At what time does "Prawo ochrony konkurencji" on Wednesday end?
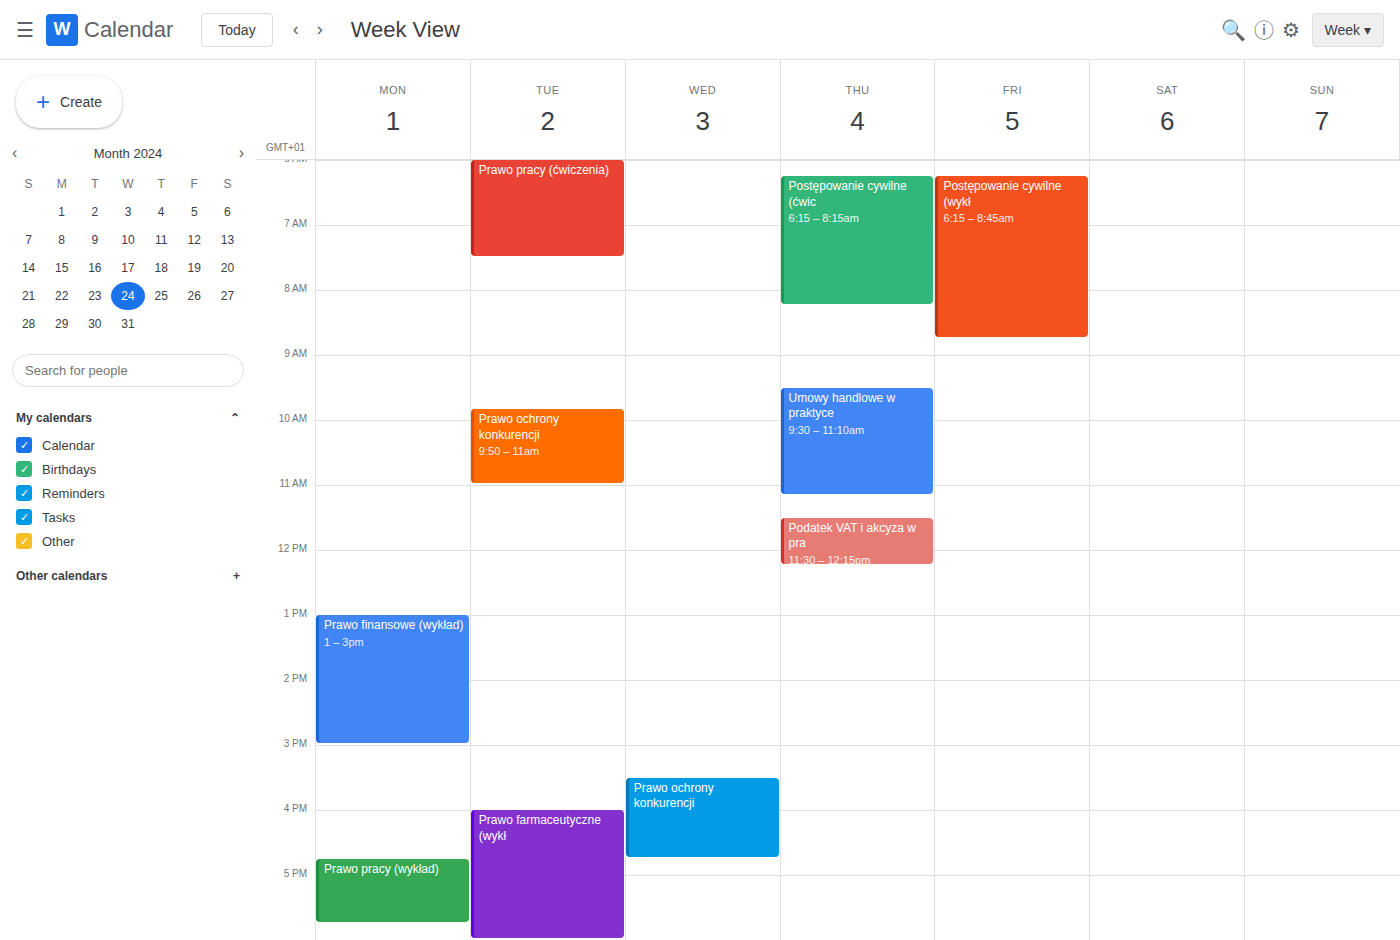
4:45 PM